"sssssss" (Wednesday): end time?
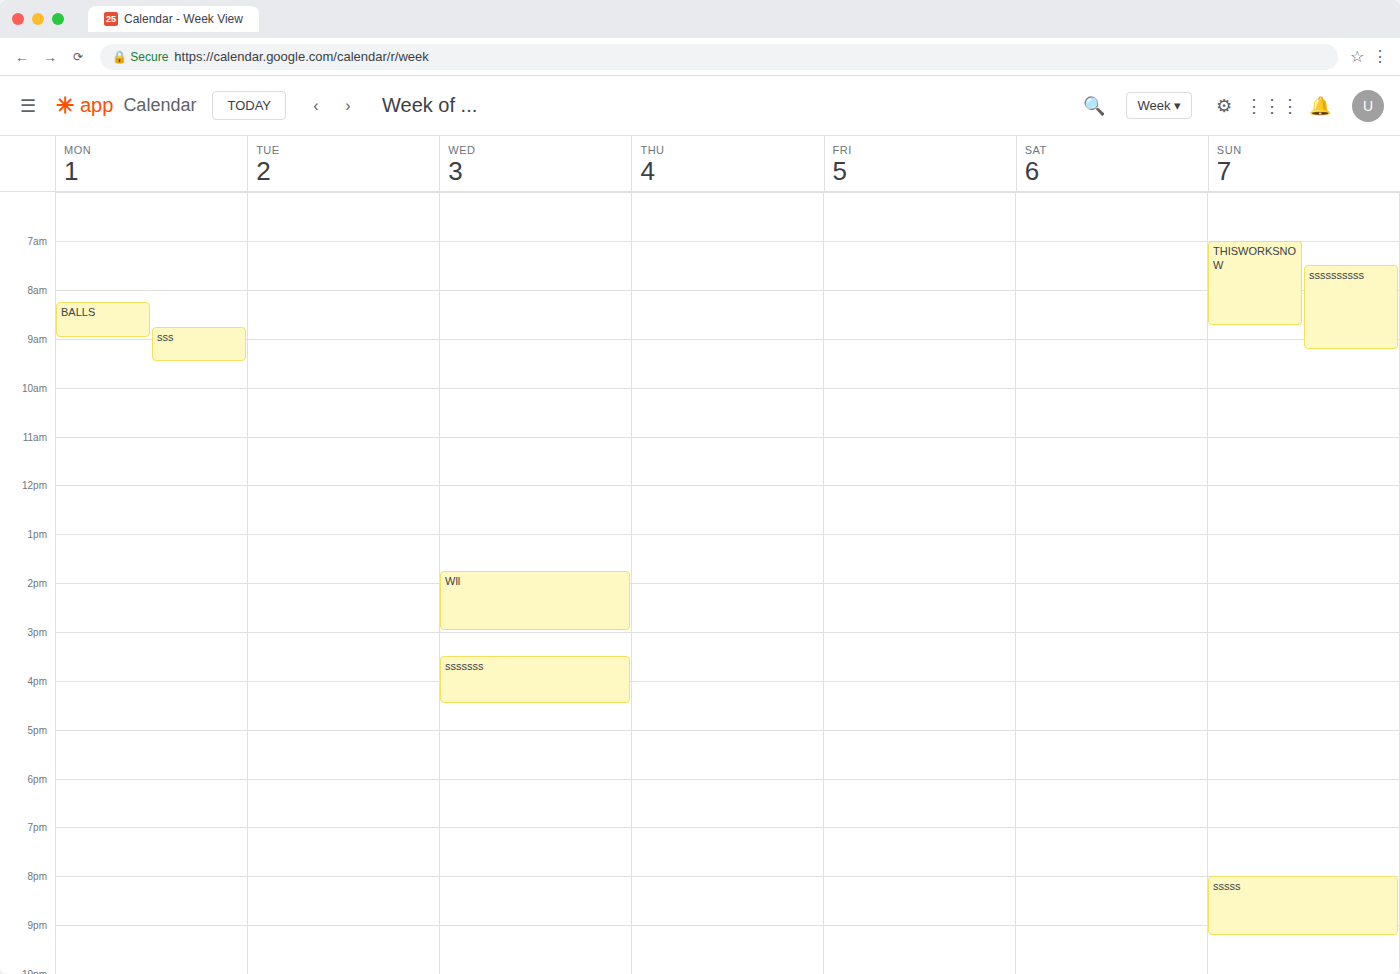
4:30 PM